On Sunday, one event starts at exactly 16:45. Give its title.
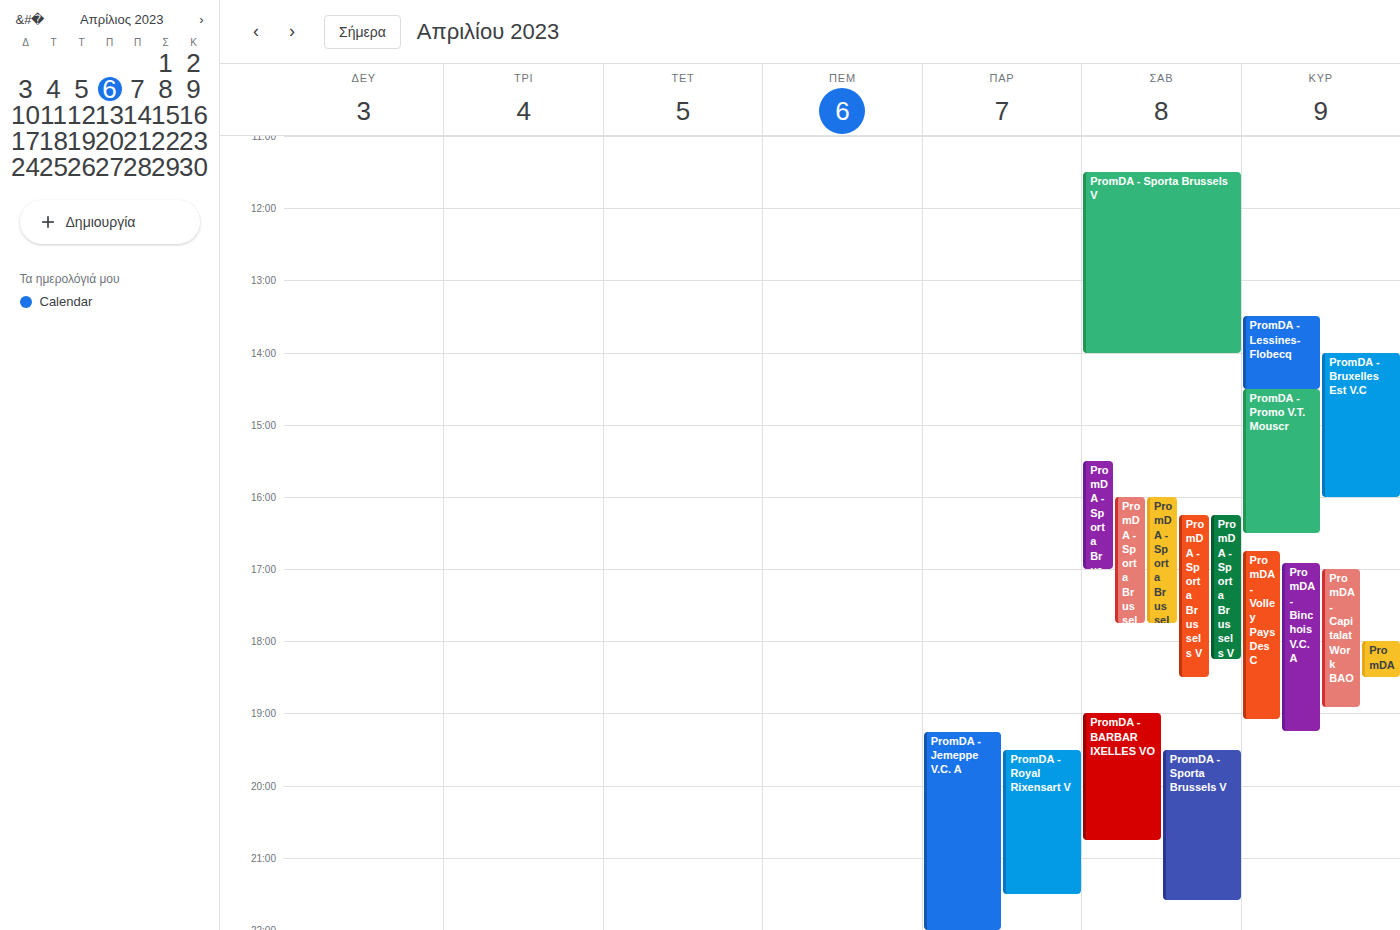
"PromDA - Volley Pays Des C"